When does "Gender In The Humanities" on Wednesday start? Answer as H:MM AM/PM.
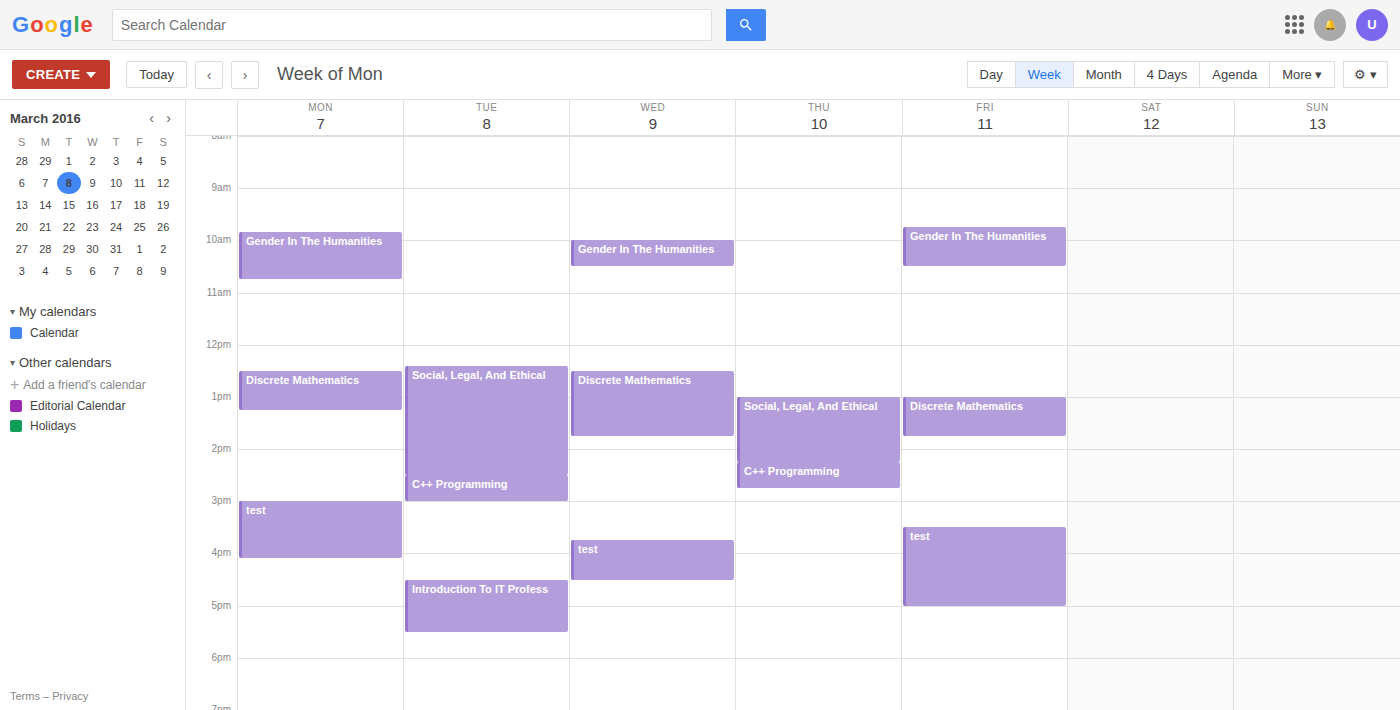
10:00 AM